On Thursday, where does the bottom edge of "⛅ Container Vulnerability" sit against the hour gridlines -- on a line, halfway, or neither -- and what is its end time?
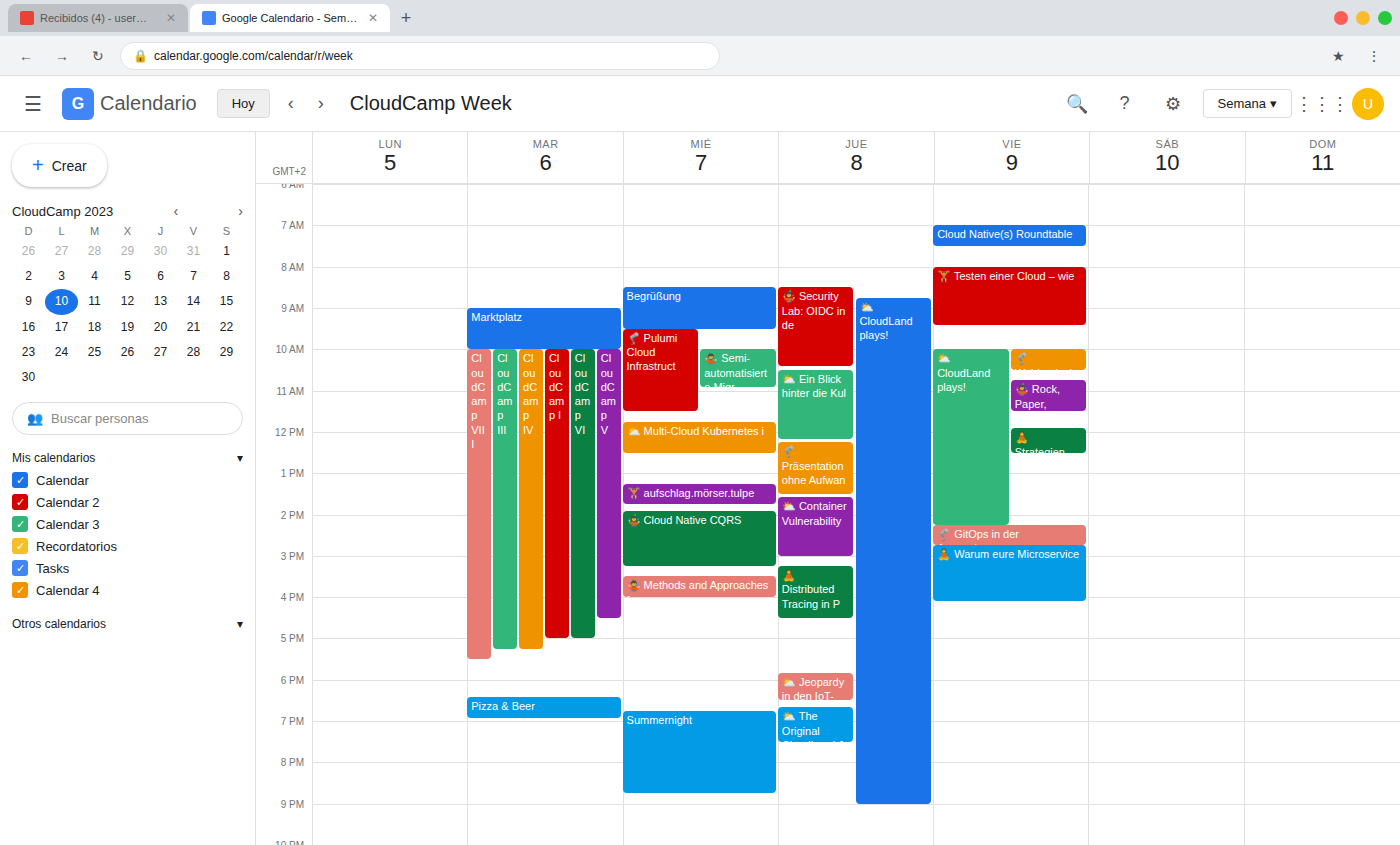
3:00 PM -- exactly on the 3 PM line.